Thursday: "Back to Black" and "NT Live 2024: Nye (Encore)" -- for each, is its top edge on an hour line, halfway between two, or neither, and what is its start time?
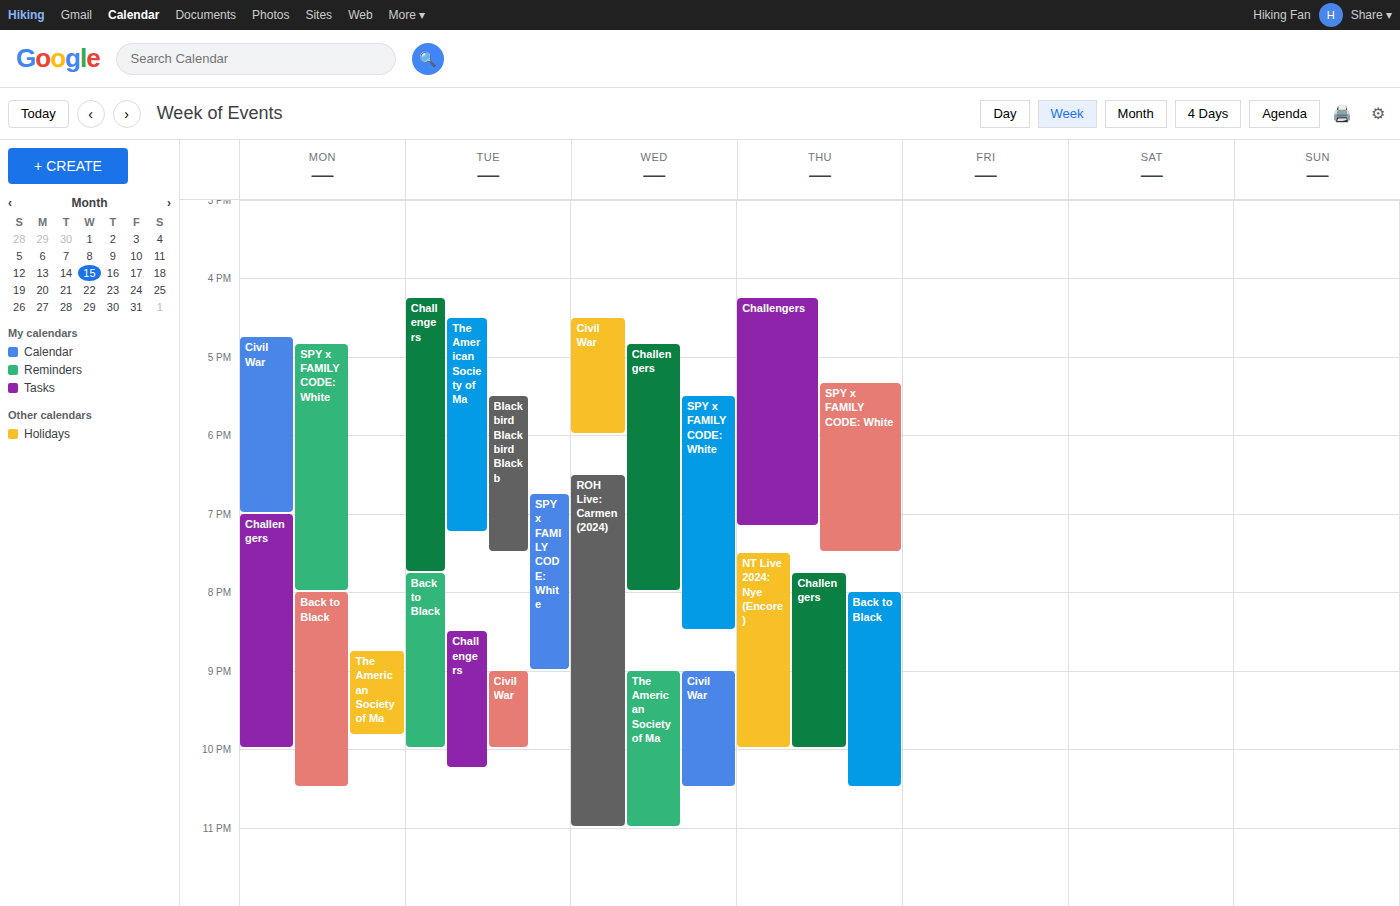
"Back to Black": 8:00 PM, exactly on the 8 PM line. "NT Live 2024: Nye (Encore)": 7:30 PM, halfway between the 7 PM and 8 PM lines.